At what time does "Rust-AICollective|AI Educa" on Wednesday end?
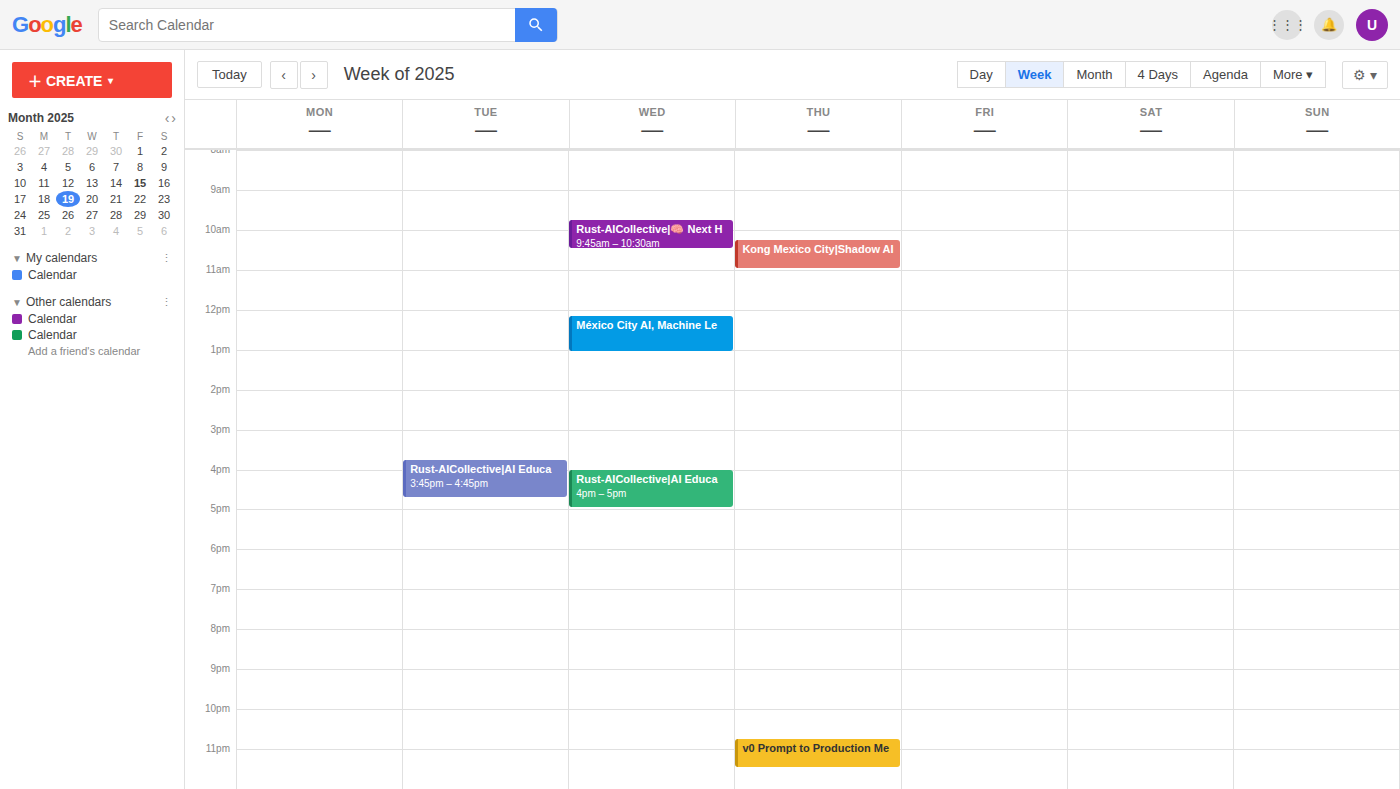
17:00